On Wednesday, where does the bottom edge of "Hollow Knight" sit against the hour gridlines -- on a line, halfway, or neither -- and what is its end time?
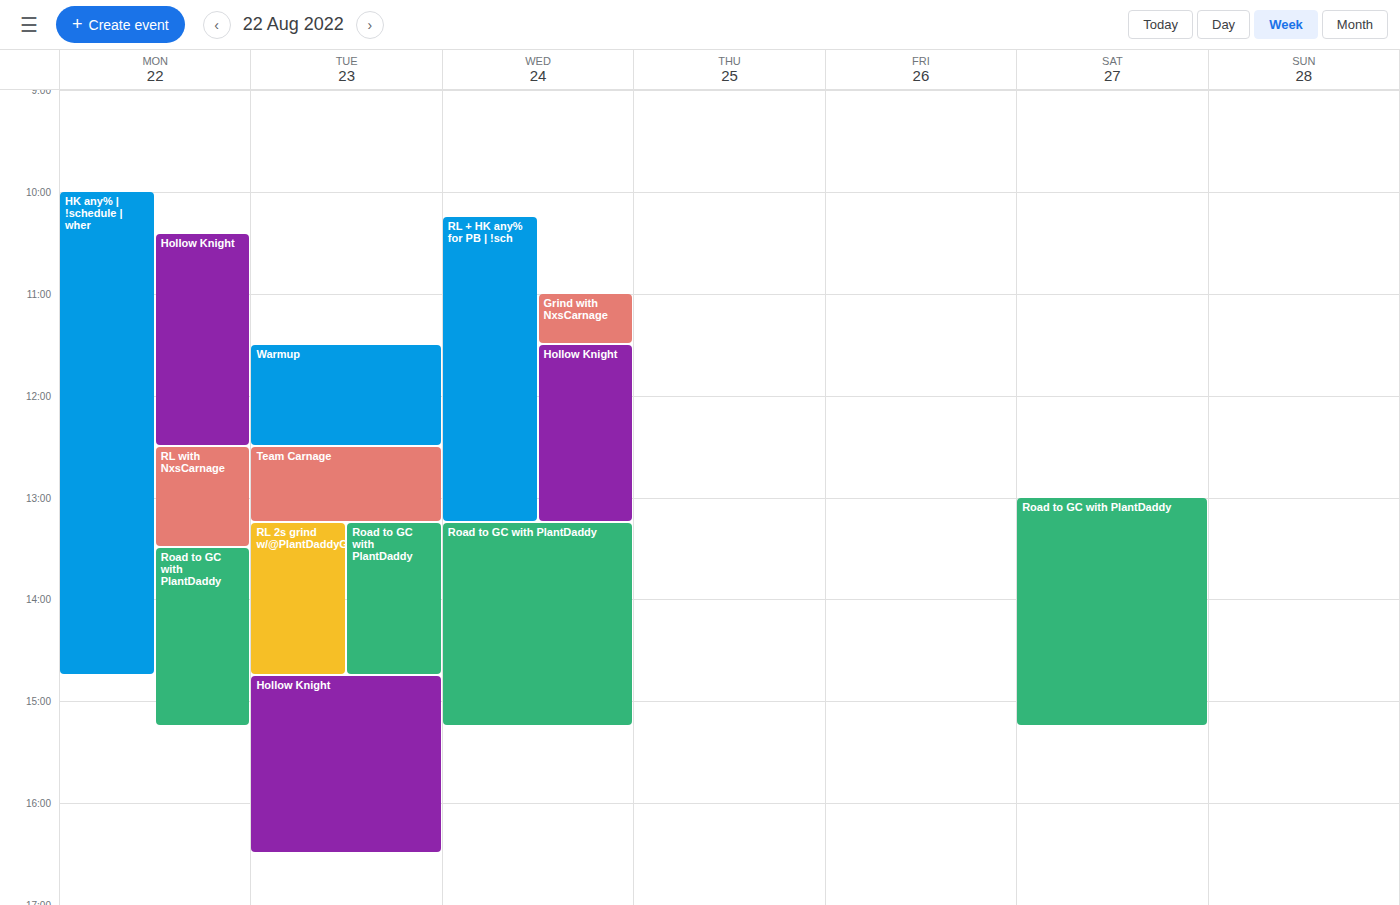
1:15 PM -- neither: a quarter of the way from the 1 PM line to the 2 PM line.